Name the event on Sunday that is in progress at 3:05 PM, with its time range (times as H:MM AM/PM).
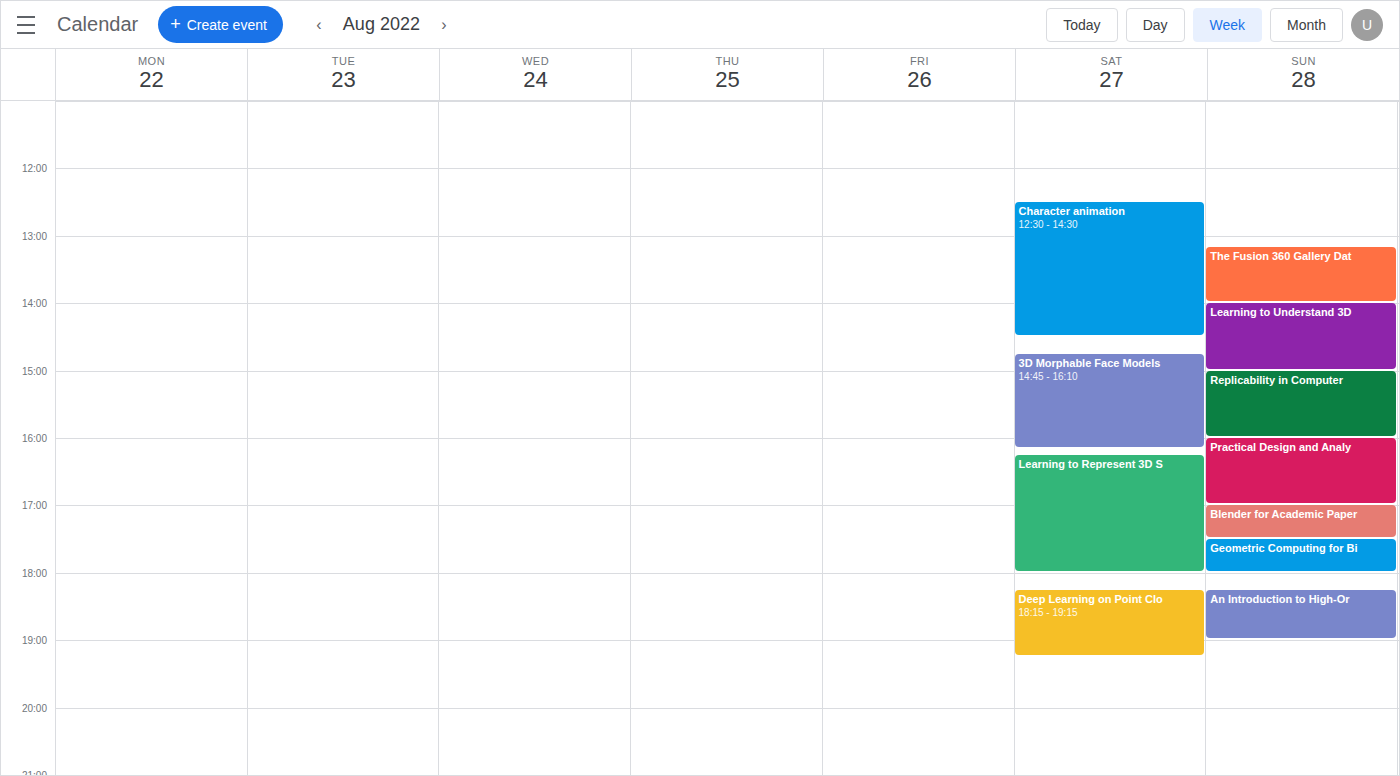
"Replicability in Computer", 3:00 PM to 4:00 PM